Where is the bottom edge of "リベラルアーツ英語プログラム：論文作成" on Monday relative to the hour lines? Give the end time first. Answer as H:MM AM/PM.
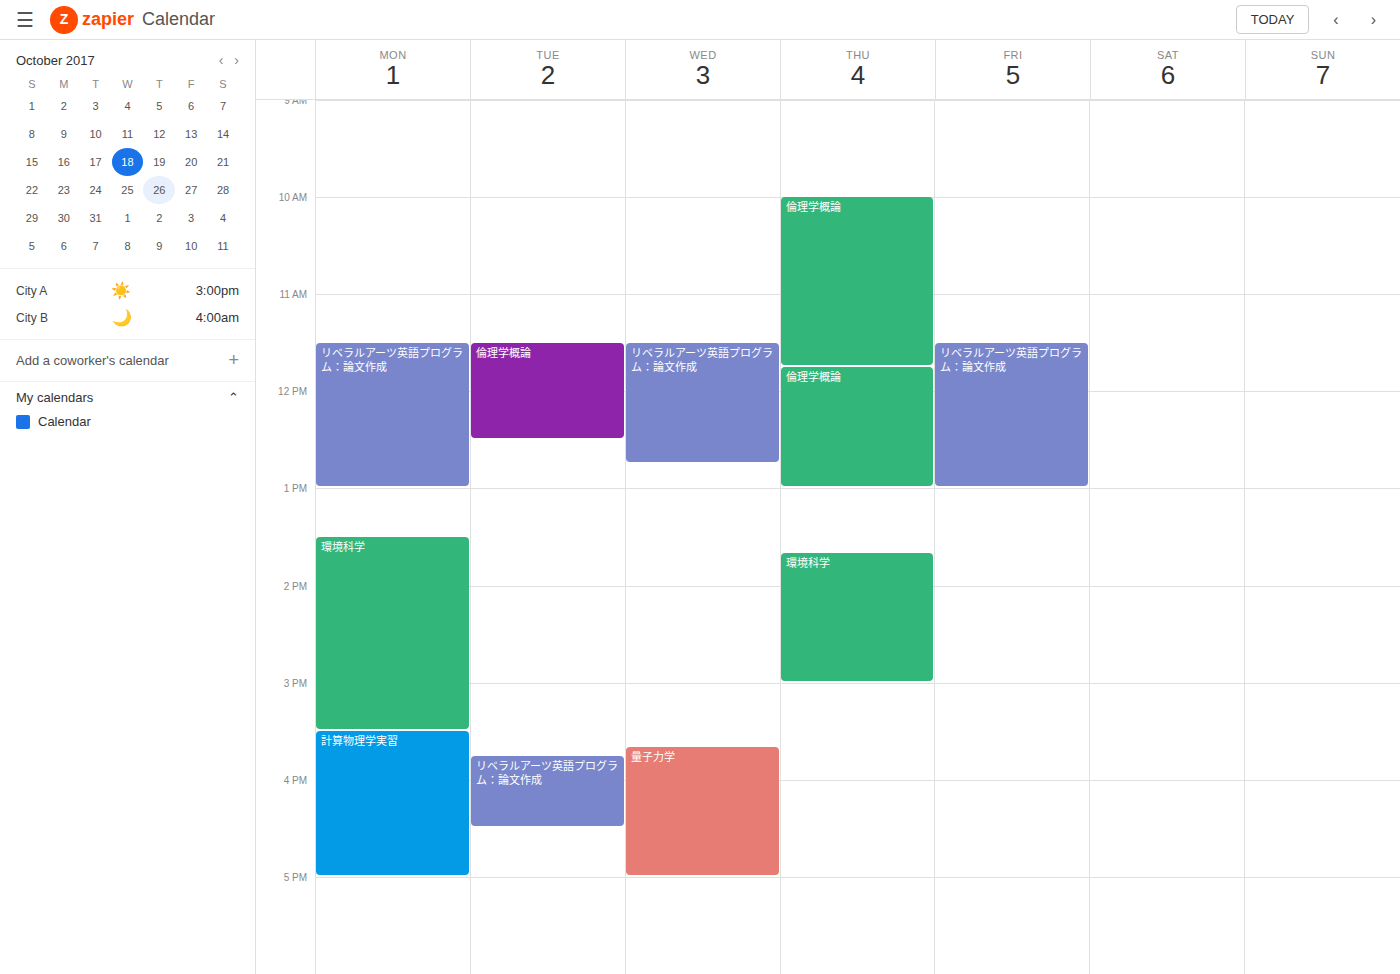
1:00 PM -- exactly on the 1 PM line.